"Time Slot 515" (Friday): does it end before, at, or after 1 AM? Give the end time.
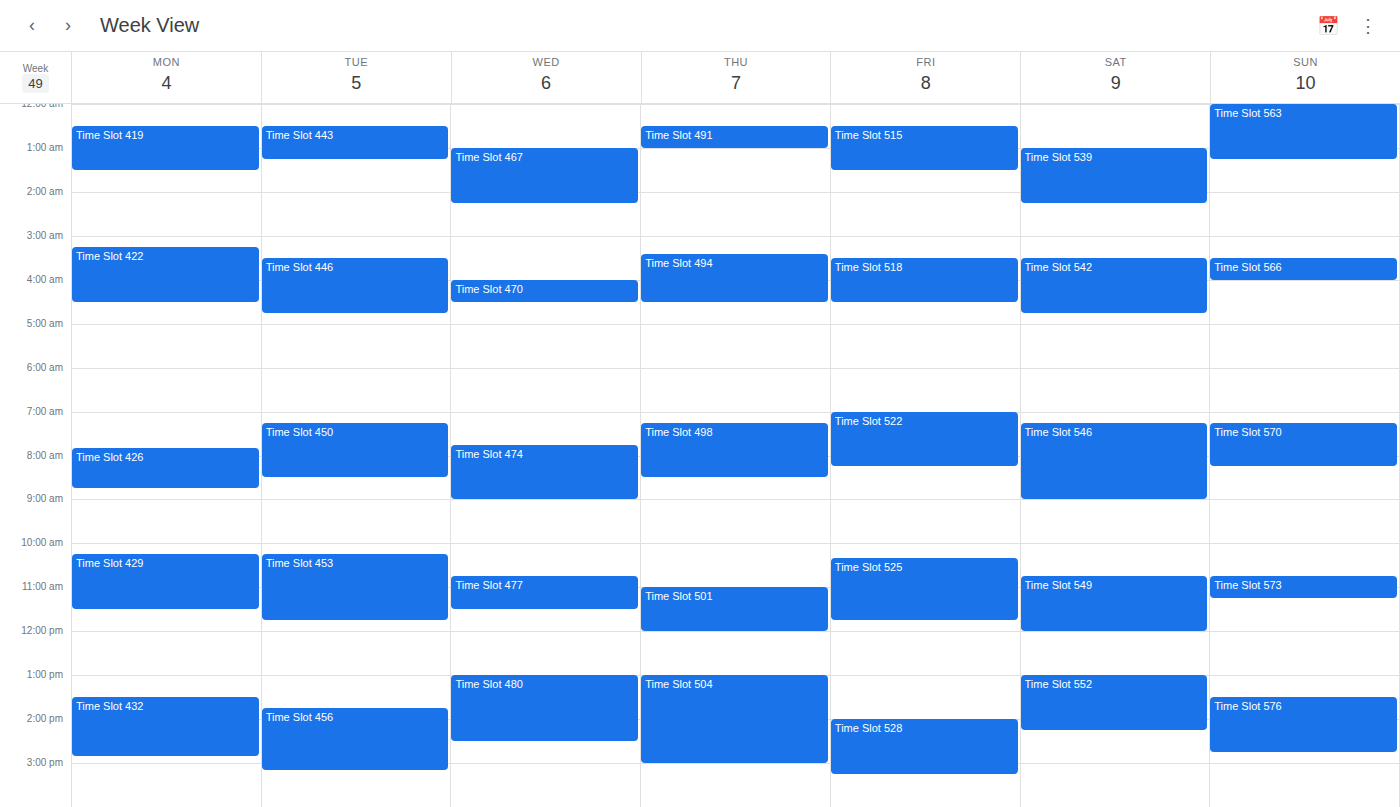
1:30 AM -- after 1 AM, 30 minutes below the 1 AM line.